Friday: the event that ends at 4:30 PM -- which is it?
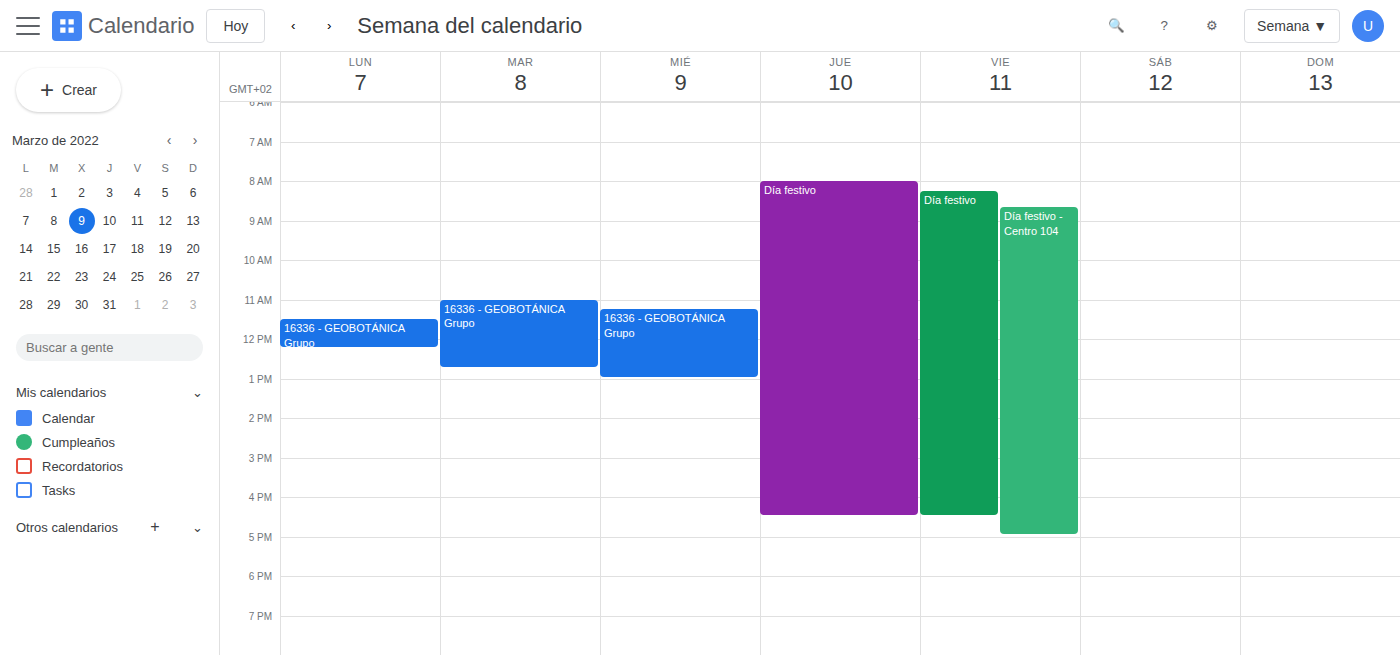
"Día festivo"